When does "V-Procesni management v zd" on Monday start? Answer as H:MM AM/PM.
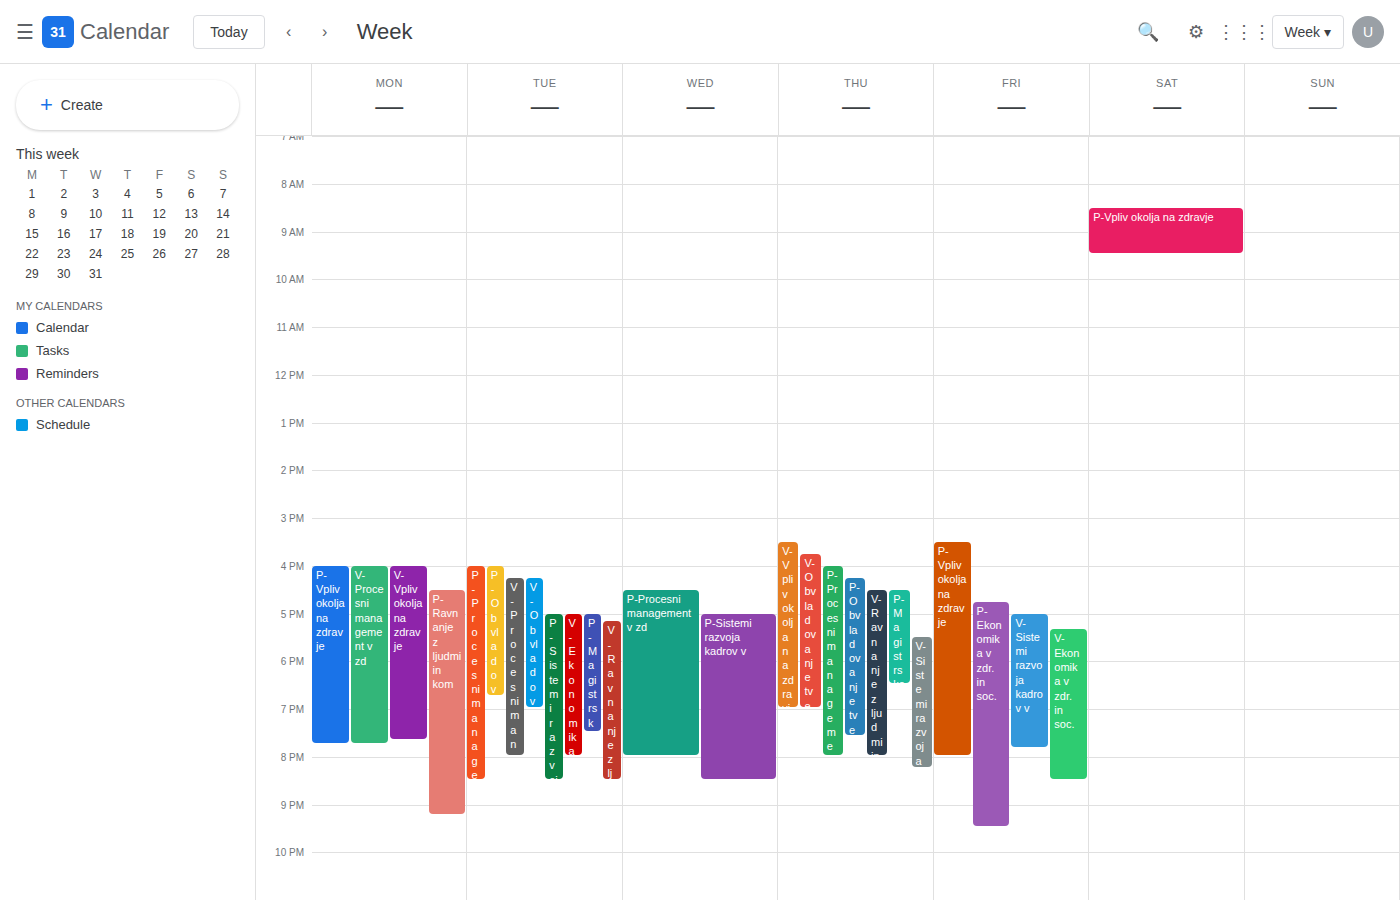
4:00 PM